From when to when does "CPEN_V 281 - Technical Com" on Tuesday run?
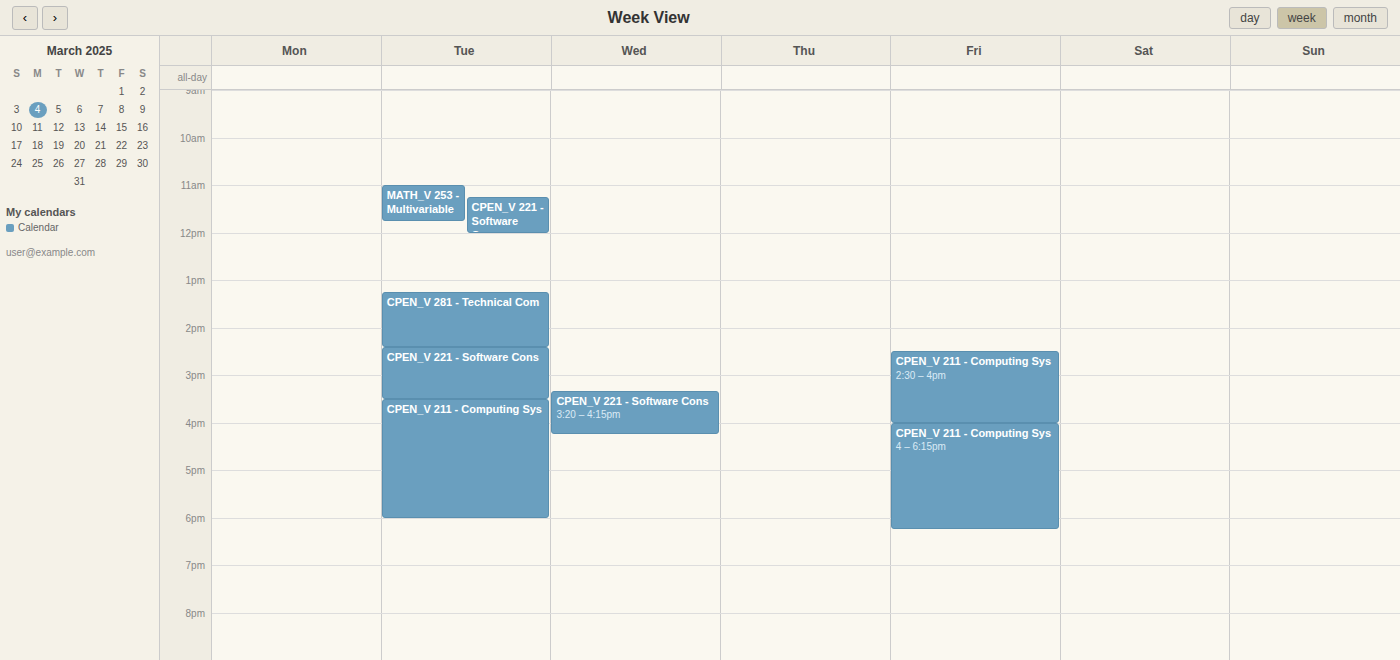
13:15 to 14:25